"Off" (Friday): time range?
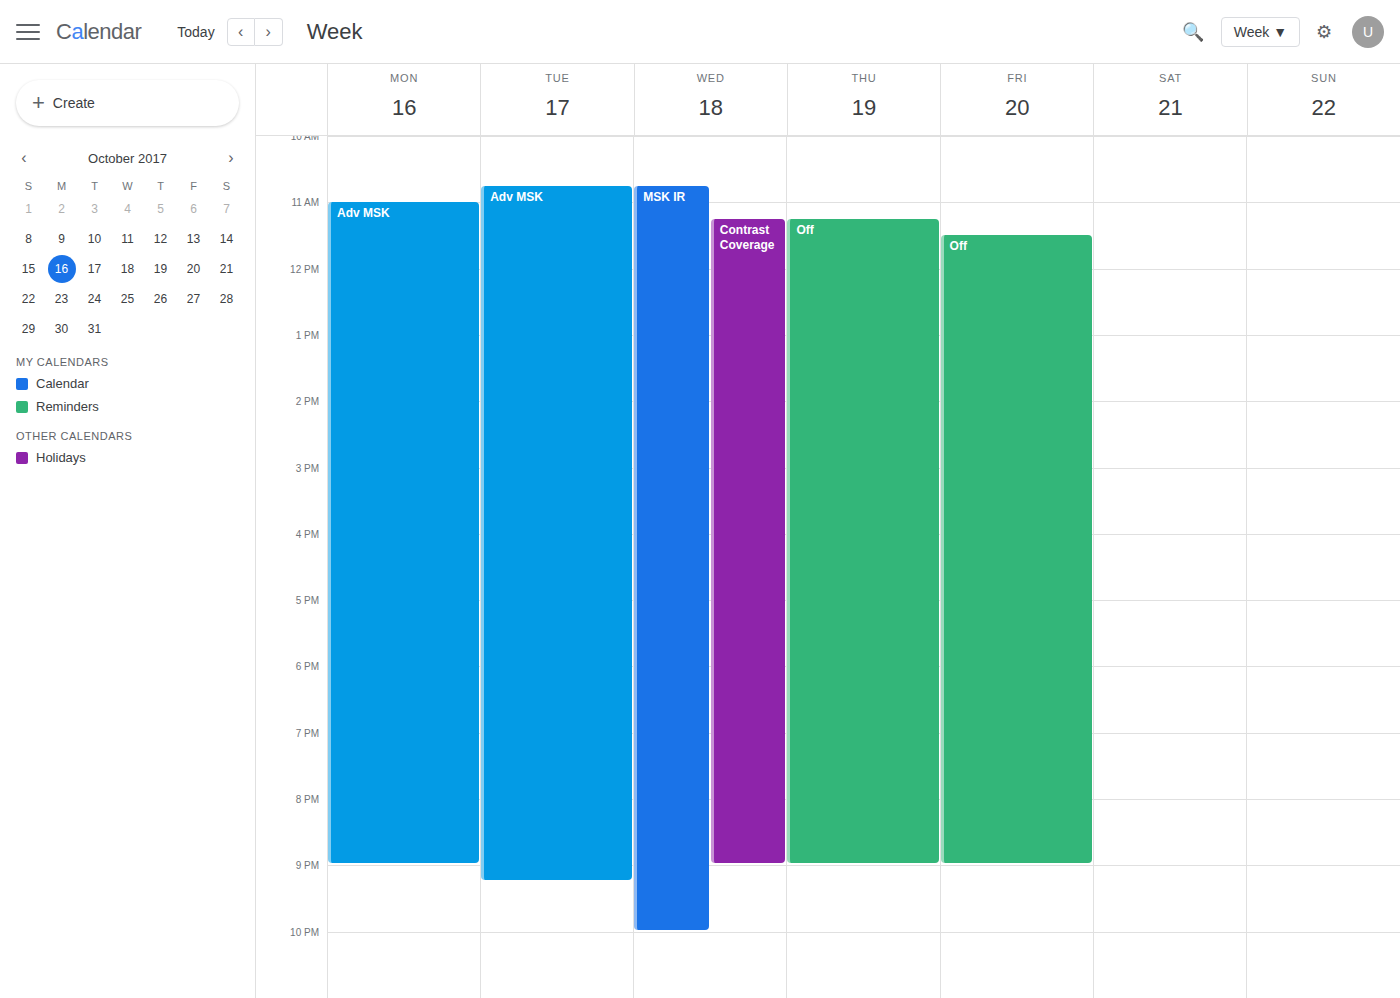
11:30 to 21:00